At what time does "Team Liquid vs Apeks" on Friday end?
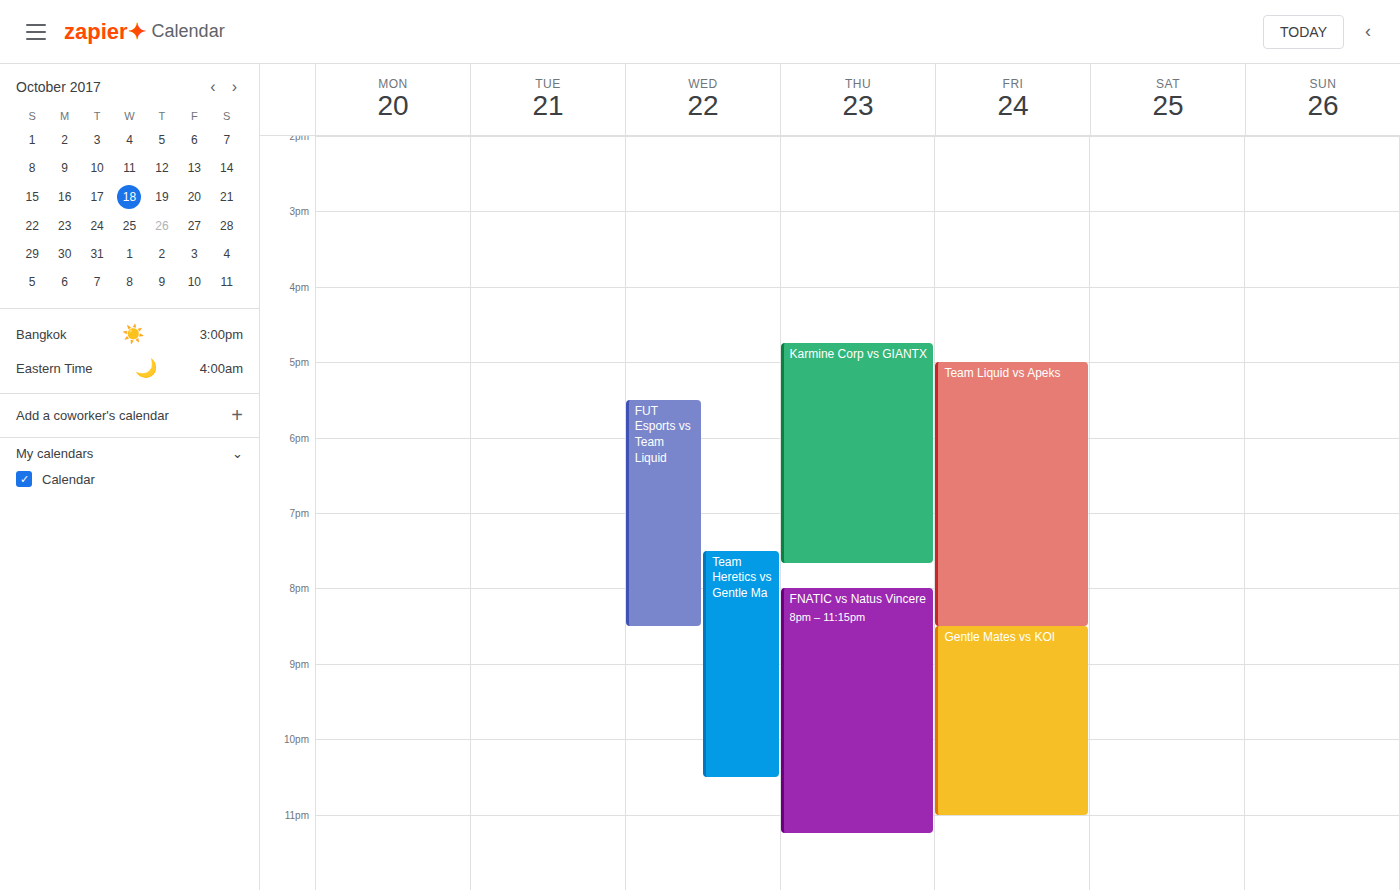
8:30 PM